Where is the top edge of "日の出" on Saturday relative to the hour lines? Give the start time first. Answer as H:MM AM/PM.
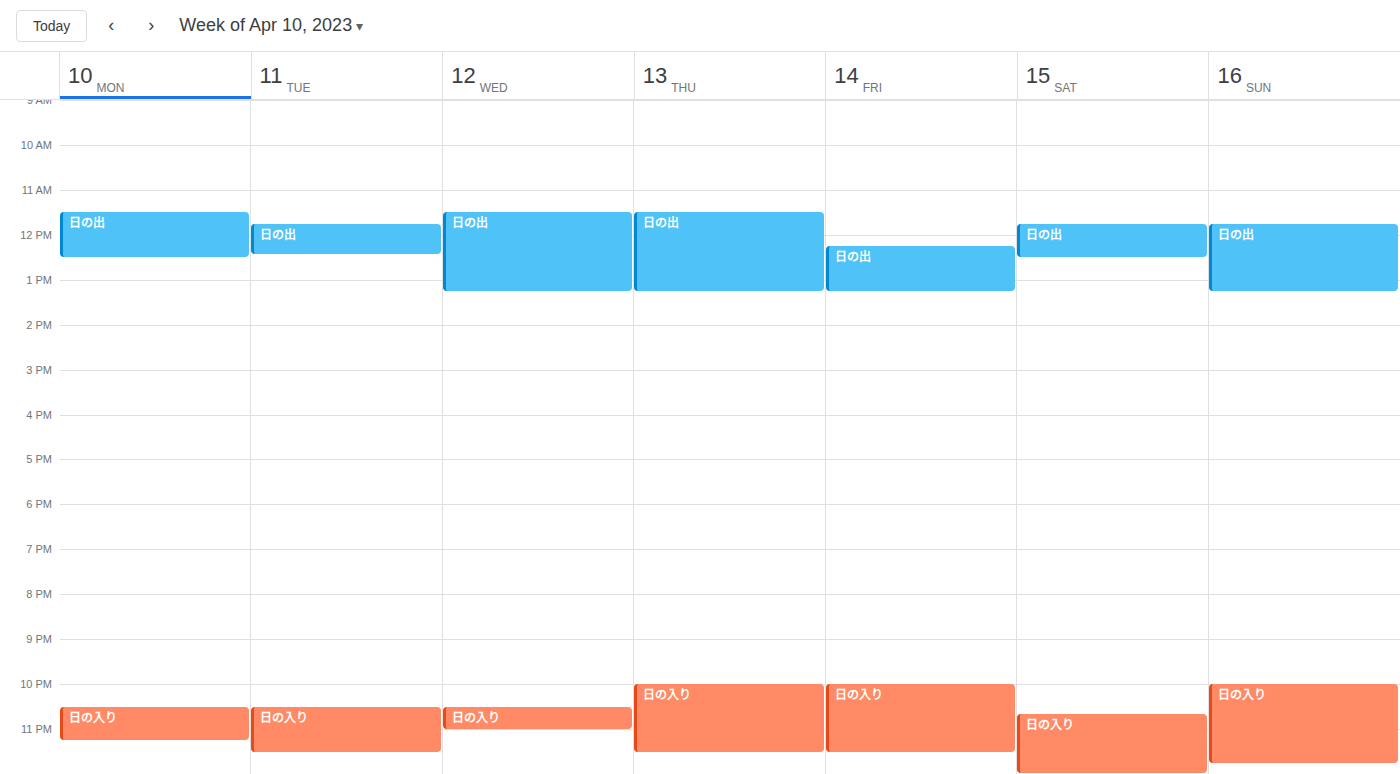
11:45 AM -- neither: three quarters of the way from the 11 AM line to the 12 PM line.